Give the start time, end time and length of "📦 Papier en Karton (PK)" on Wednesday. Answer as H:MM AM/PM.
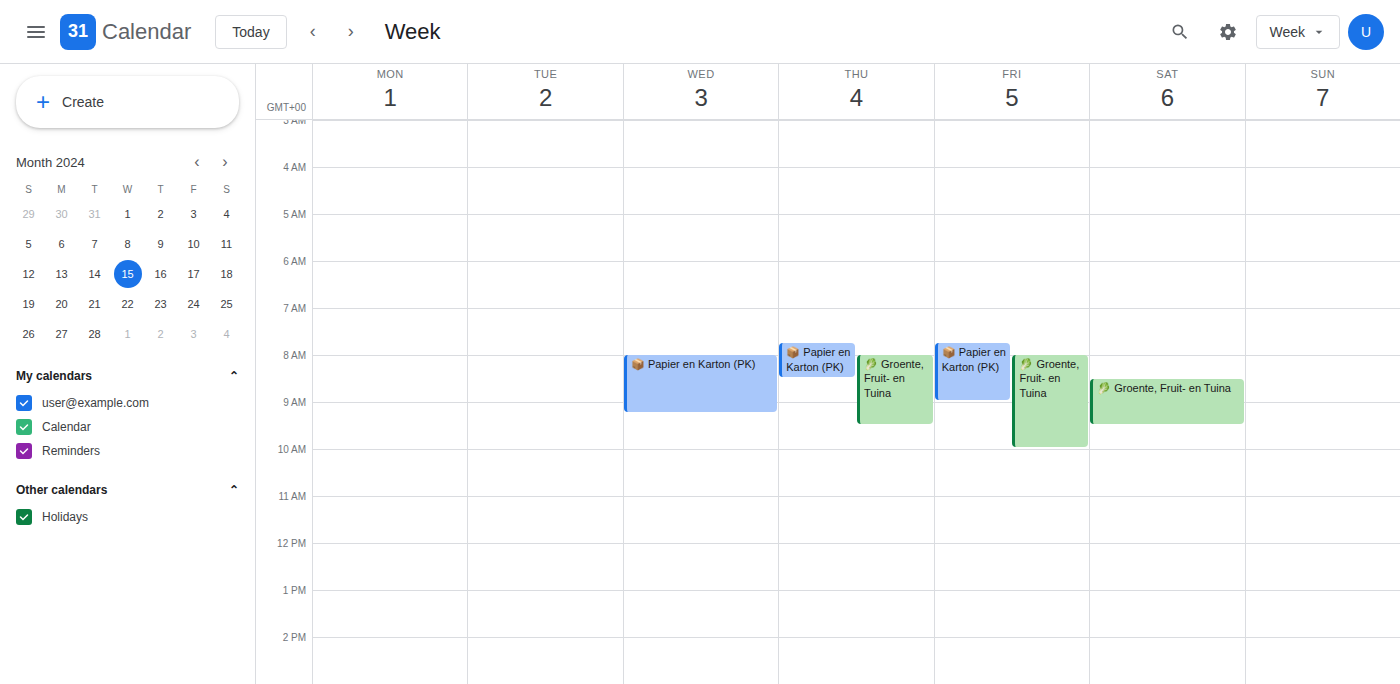
8:00 AM to 9:15 AM, 1 hour 15 minutes